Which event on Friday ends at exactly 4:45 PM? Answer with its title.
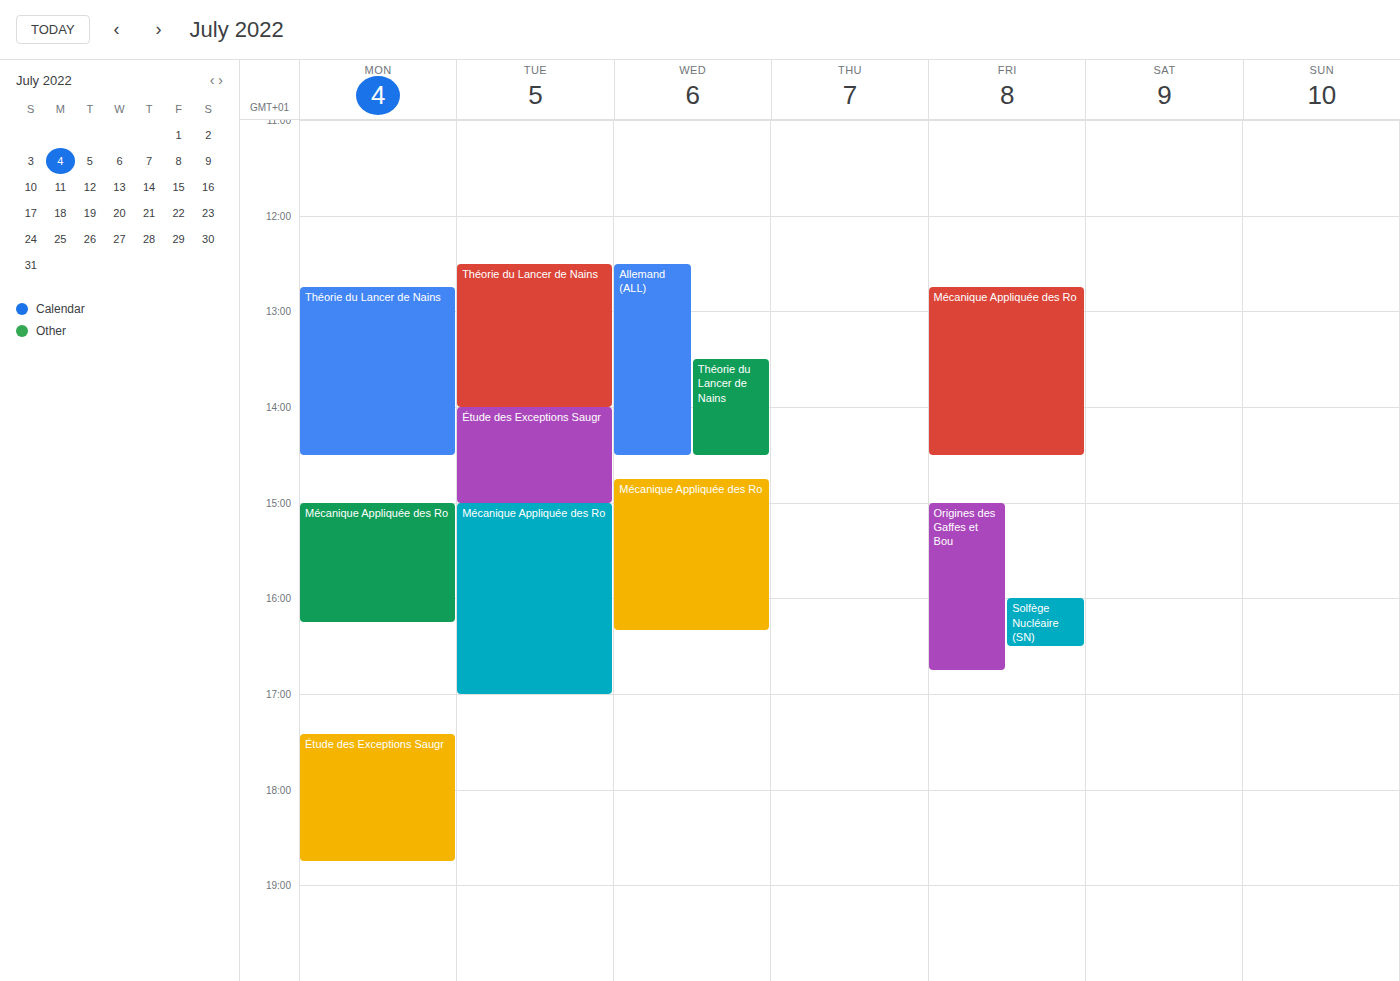
"Origines des Gaffes et Bou"